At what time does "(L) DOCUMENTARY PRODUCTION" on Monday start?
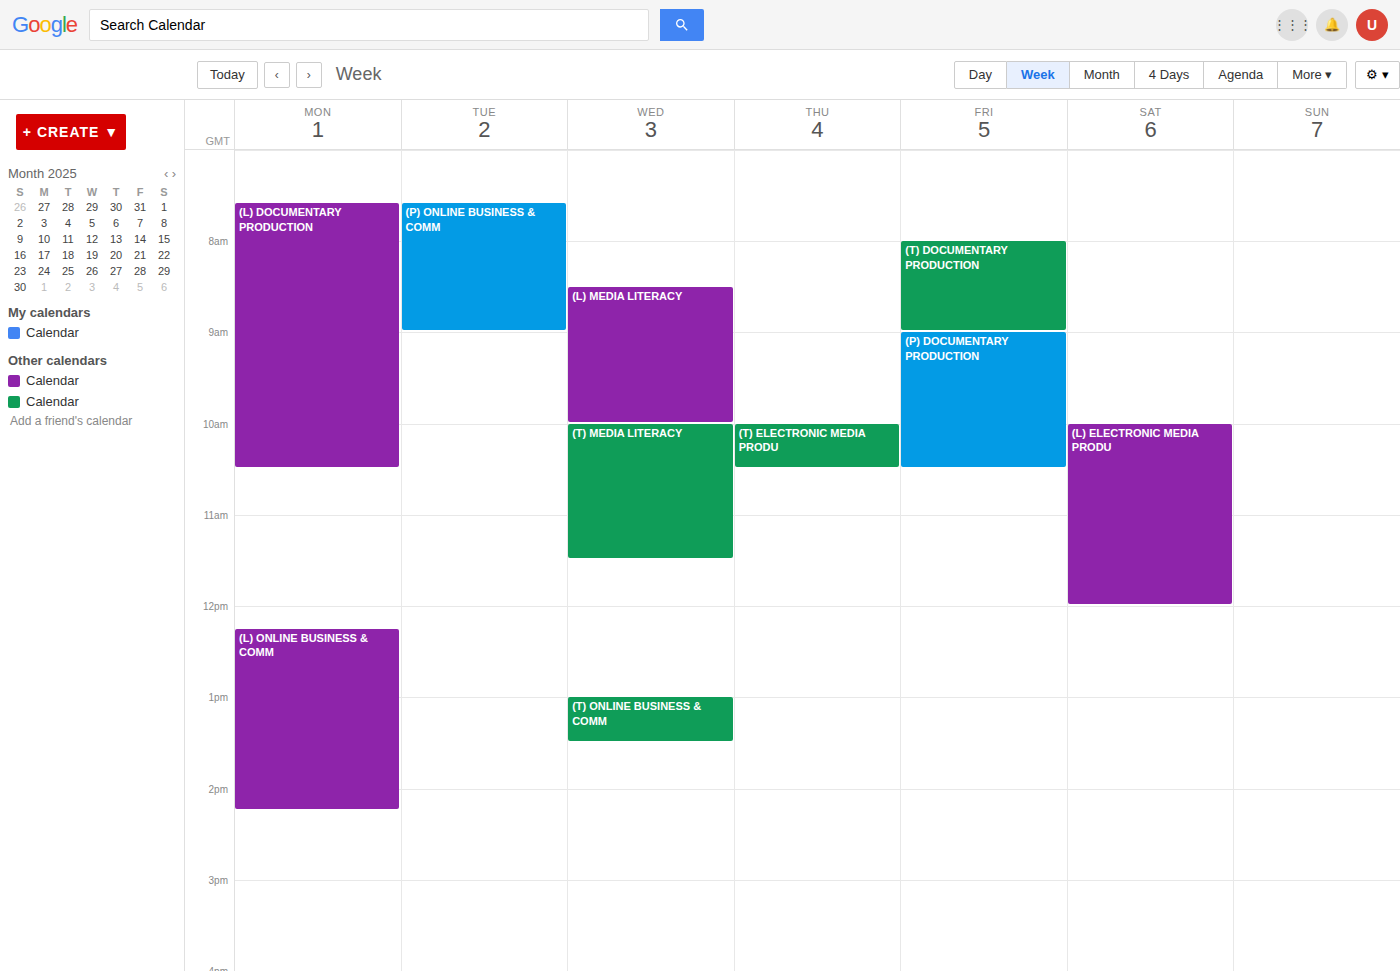
7:35 AM